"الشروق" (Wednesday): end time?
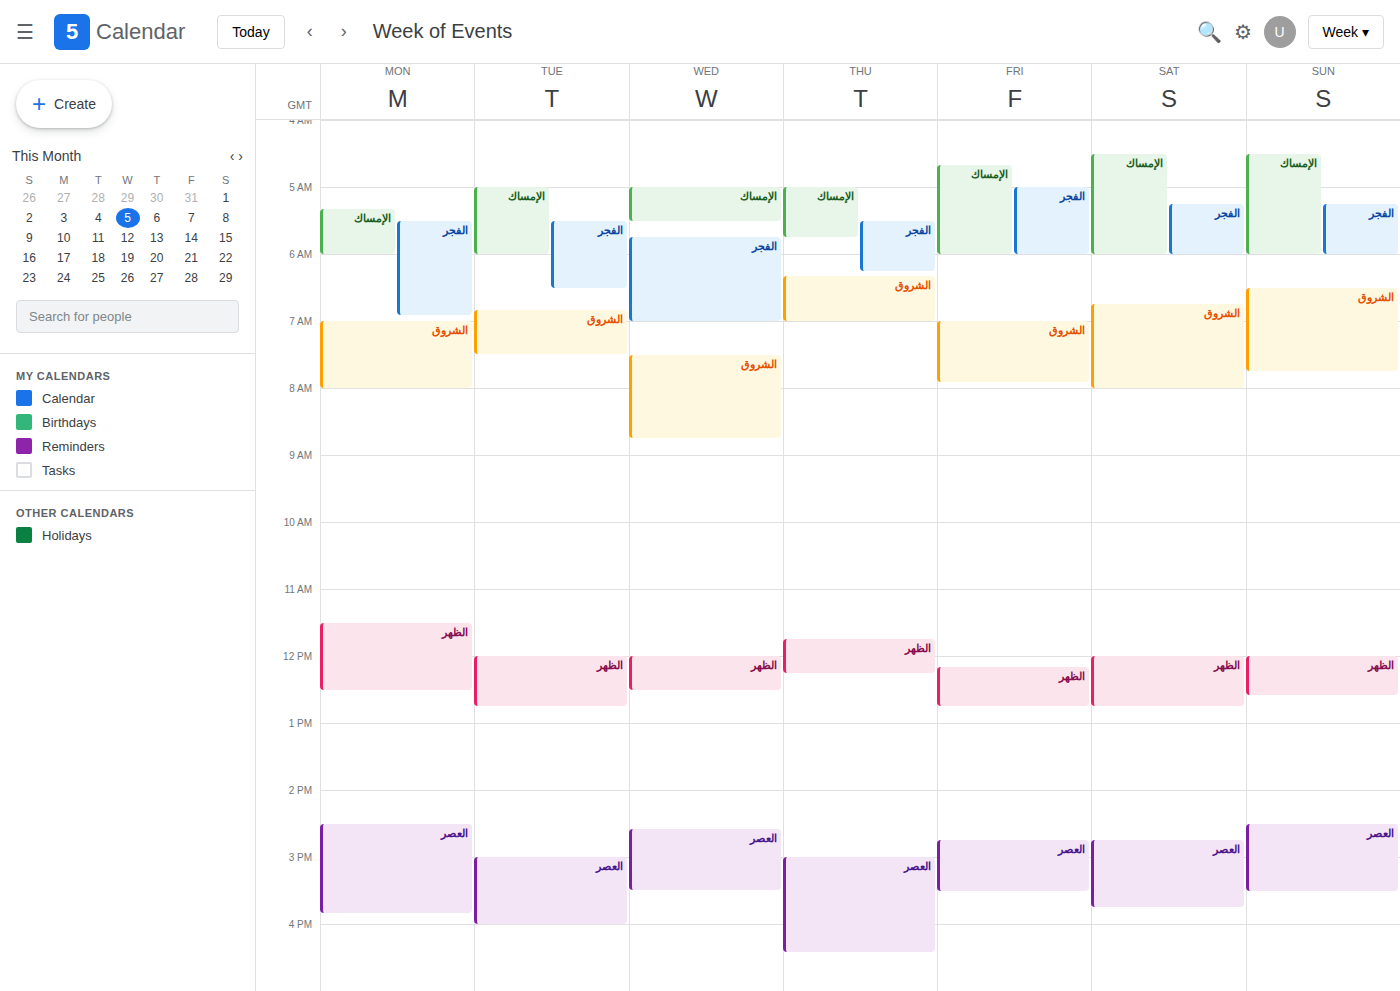
8:45 AM